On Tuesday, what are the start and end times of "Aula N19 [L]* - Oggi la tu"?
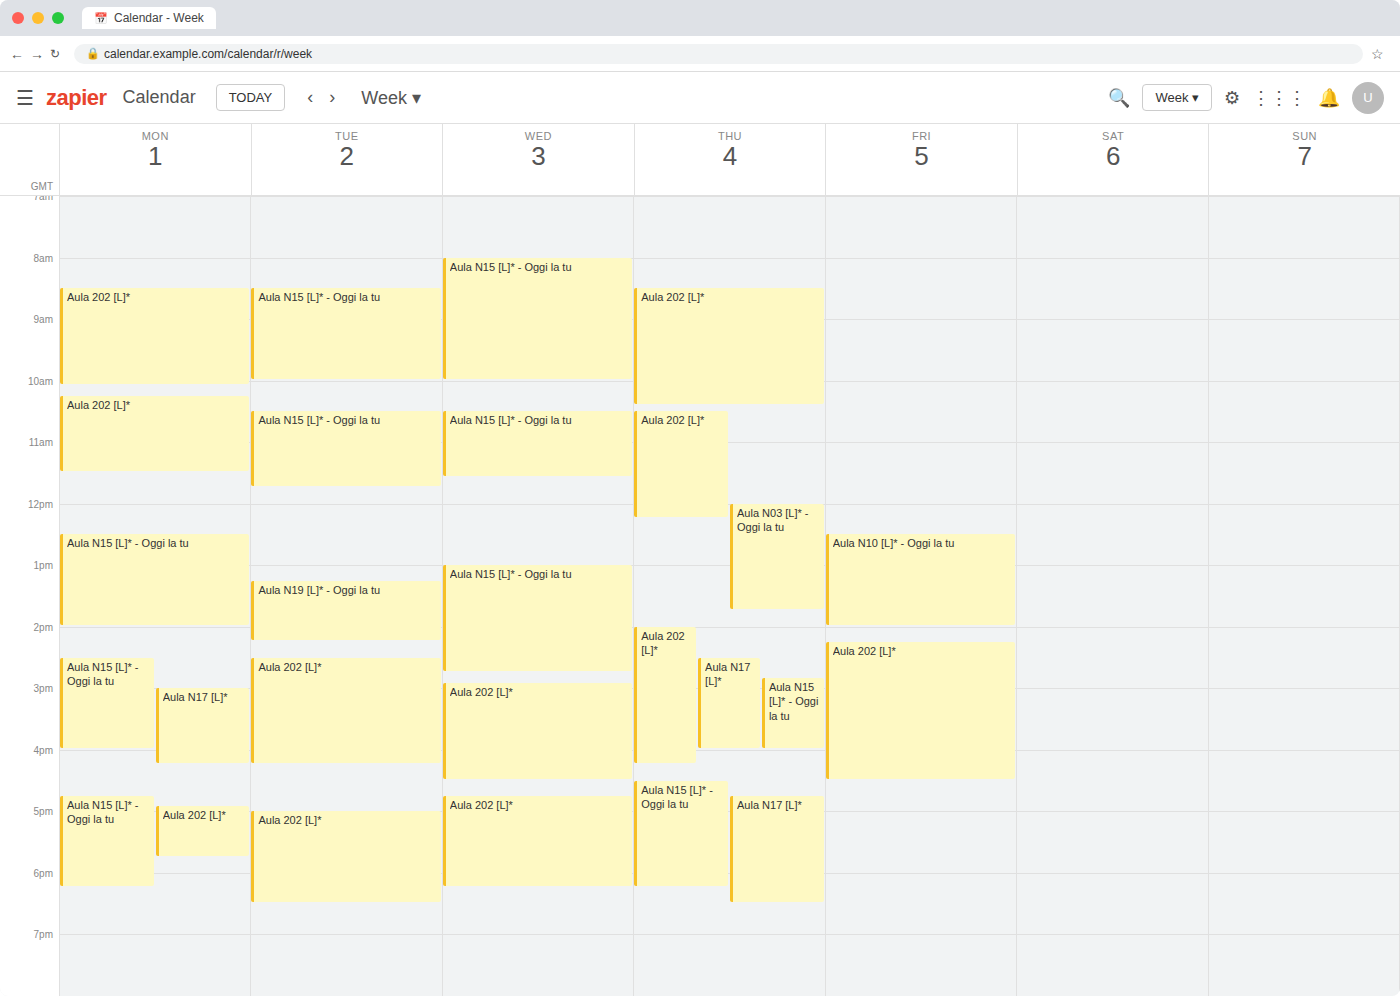
1:15 PM to 2:15 PM